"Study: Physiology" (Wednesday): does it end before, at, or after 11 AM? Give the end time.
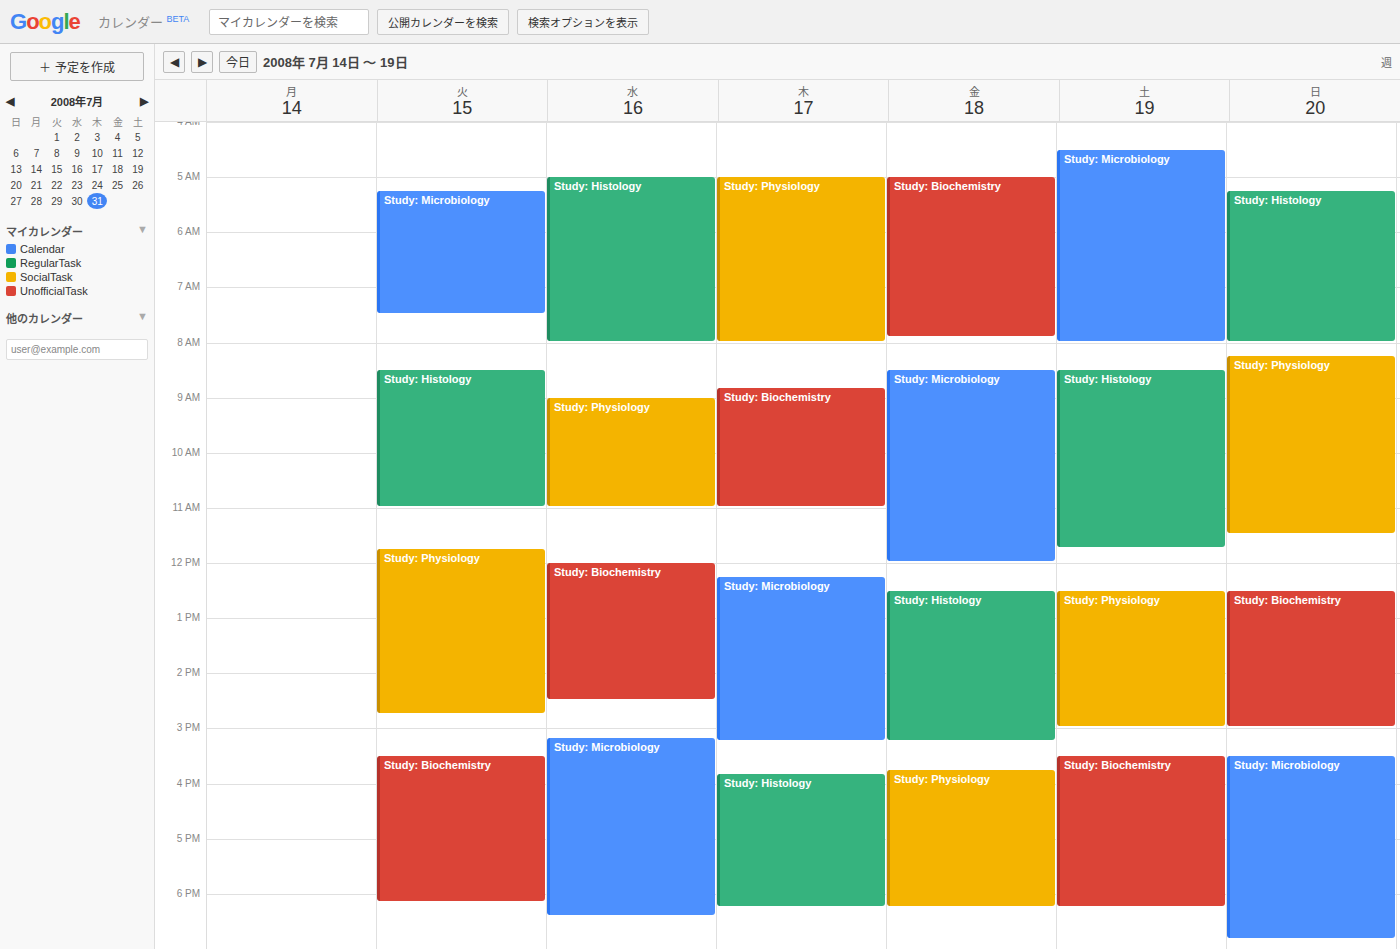
11:00 AM -- exactly at 11 AM, on the 11 AM line.